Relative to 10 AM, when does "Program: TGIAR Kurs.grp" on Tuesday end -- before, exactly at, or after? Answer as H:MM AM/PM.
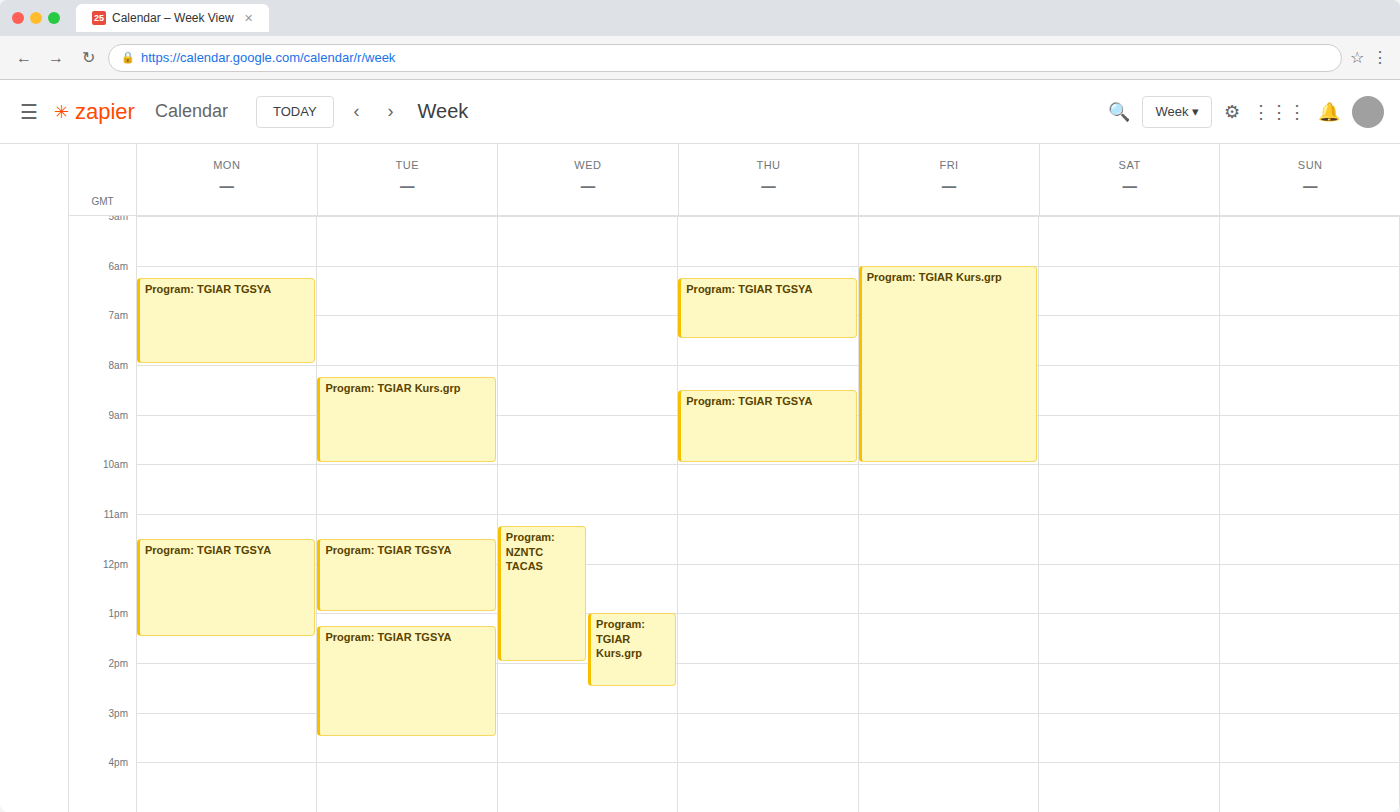
10:00 AM -- exactly at 10 AM, on the 10 AM line.